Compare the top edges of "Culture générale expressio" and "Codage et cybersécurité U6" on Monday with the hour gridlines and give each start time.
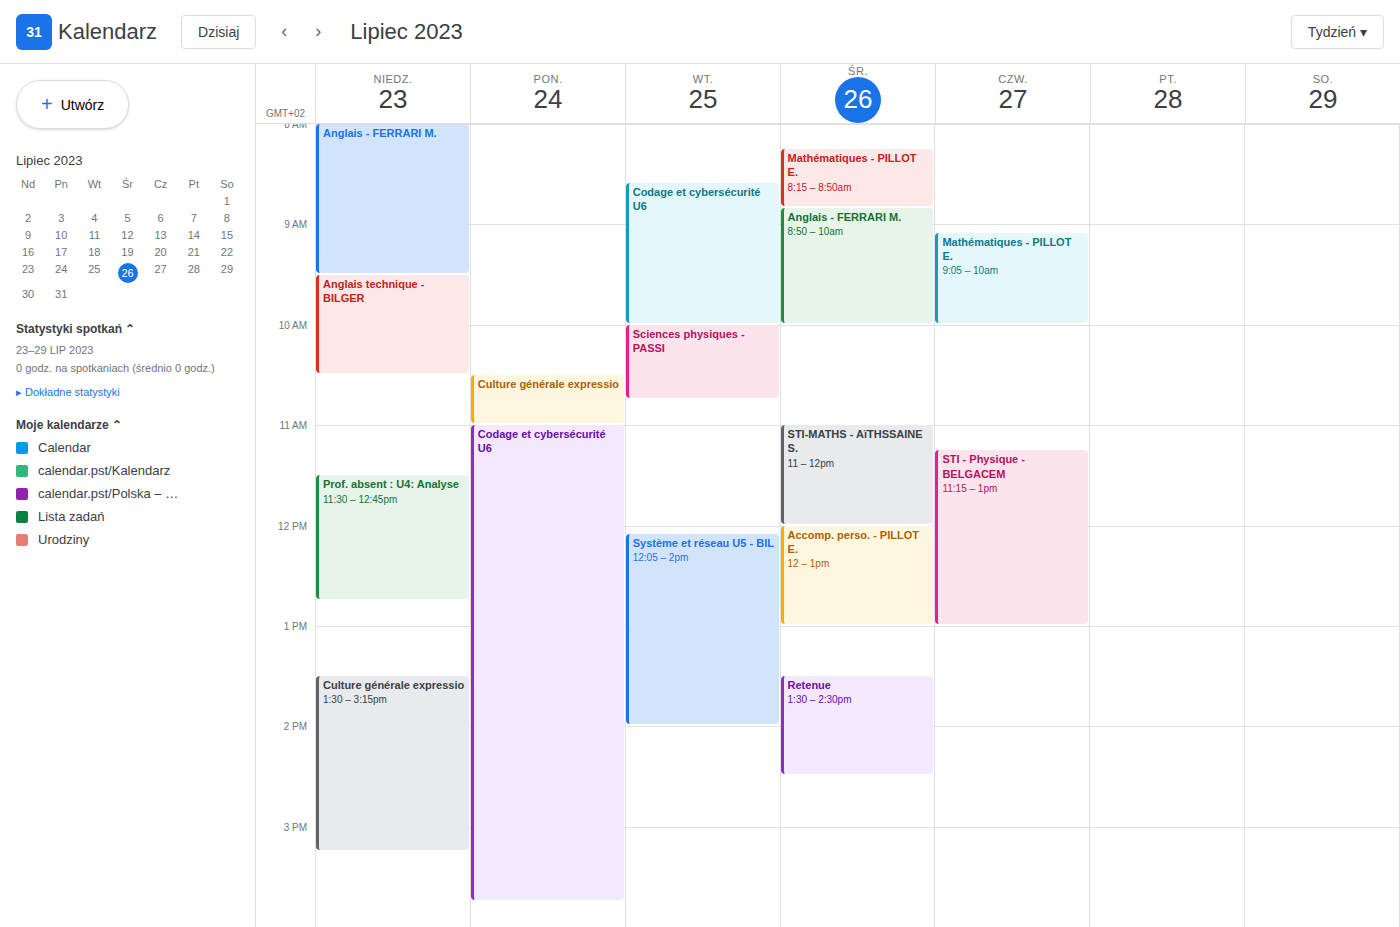
"Culture générale expressio": 10:30 AM, halfway between the 10 AM and 11 AM lines. "Codage et cybersécurité U6": 11:00 AM, exactly on the 11 AM line.